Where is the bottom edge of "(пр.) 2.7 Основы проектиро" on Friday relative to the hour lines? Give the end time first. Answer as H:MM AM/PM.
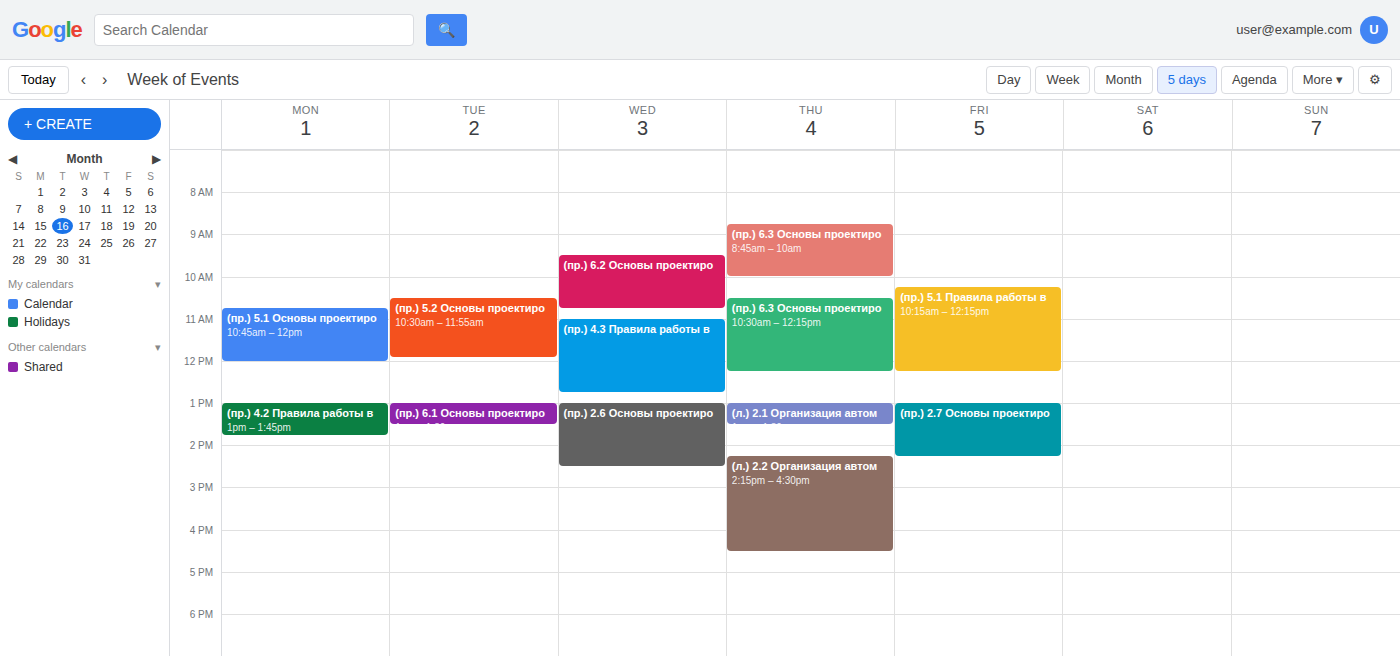
2:15 PM -- neither: a quarter of the way from the 2 PM line to the 3 PM line.